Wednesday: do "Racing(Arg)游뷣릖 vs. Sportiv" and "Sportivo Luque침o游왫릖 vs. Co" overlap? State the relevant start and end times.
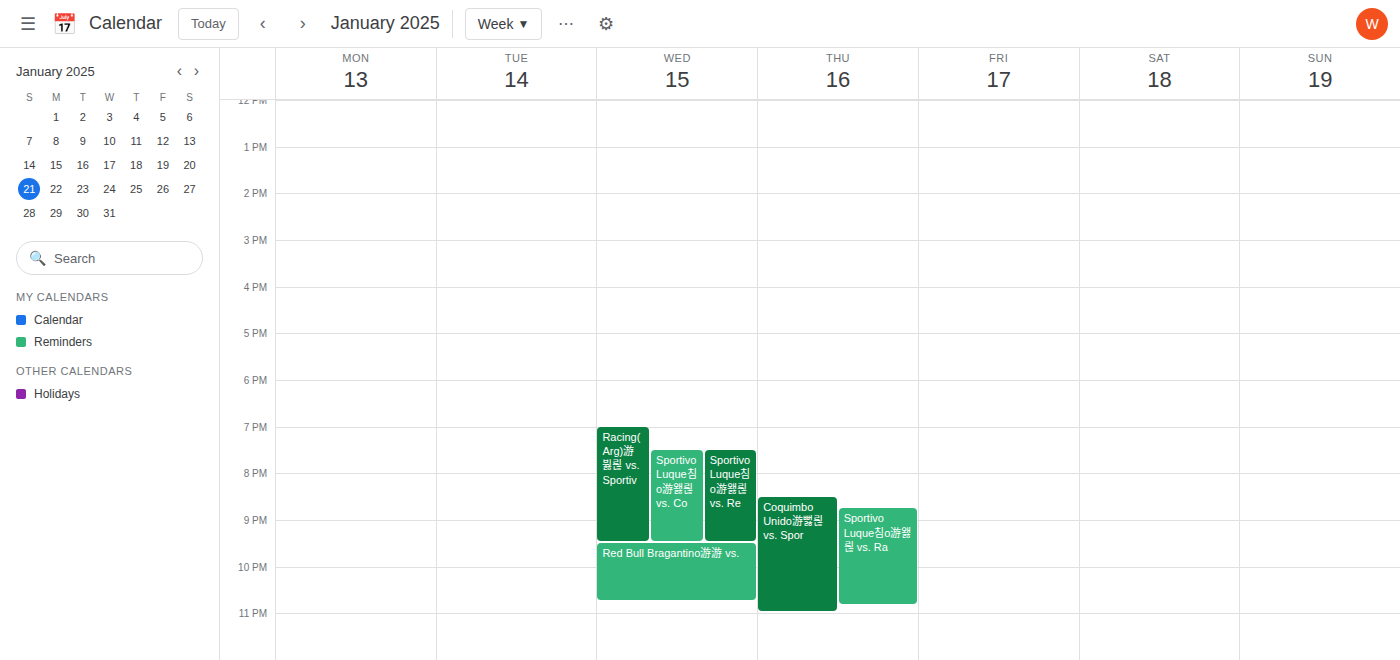
"Sportivo Luque침o游왫릖 vs. Co" starts at 19:30, before "Racing(Arg)游뷣릖 vs. Sportiv" ends at 21:30 -- they overlap.